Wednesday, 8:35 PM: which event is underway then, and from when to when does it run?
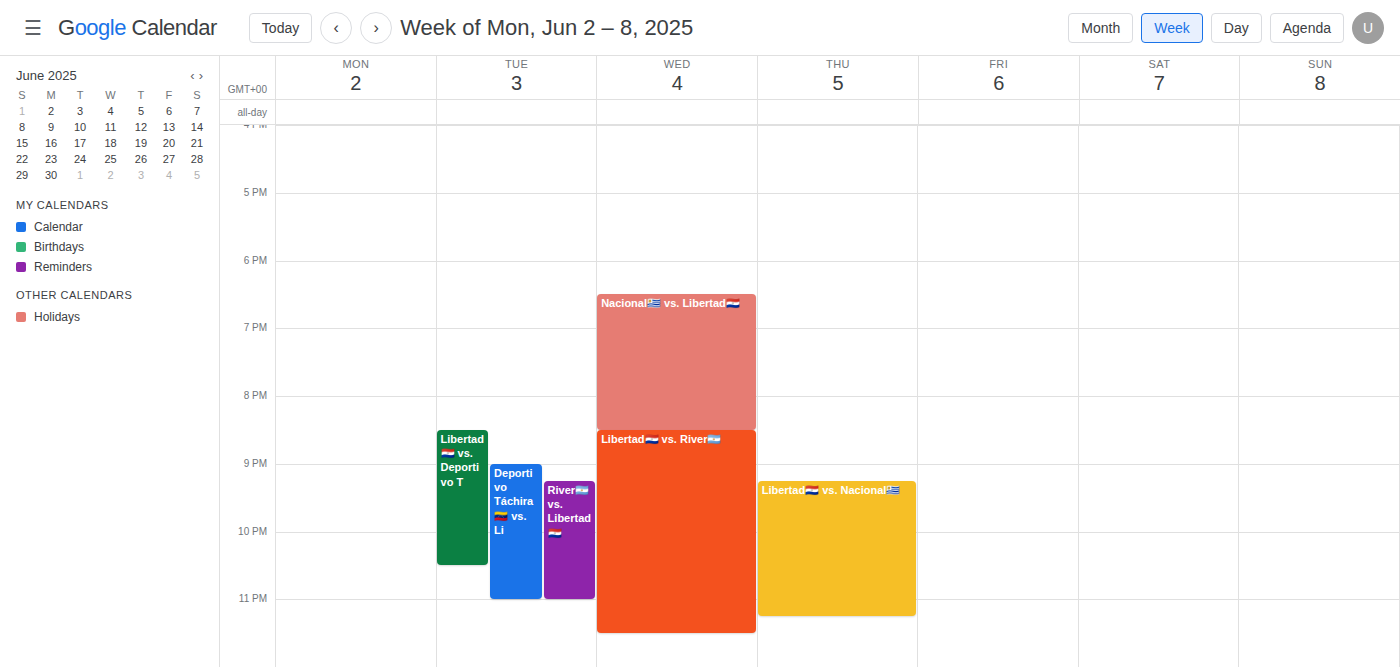
"Libertad🇵🇾 vs. River🇦🇷", 8:30 PM to 11:30 PM